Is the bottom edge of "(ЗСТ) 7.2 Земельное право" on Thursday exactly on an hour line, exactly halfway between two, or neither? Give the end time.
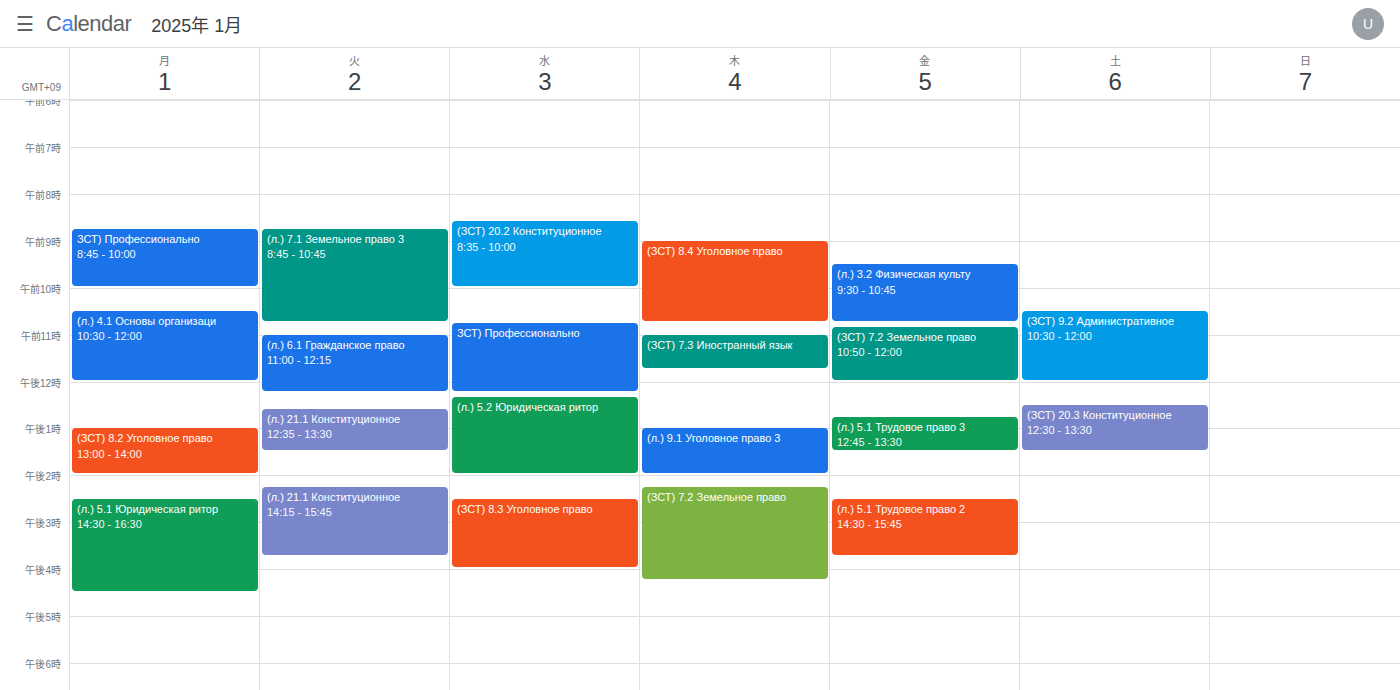
16:15 -- neither: a quarter of the way from the 16:00 line to the 17:00 line.